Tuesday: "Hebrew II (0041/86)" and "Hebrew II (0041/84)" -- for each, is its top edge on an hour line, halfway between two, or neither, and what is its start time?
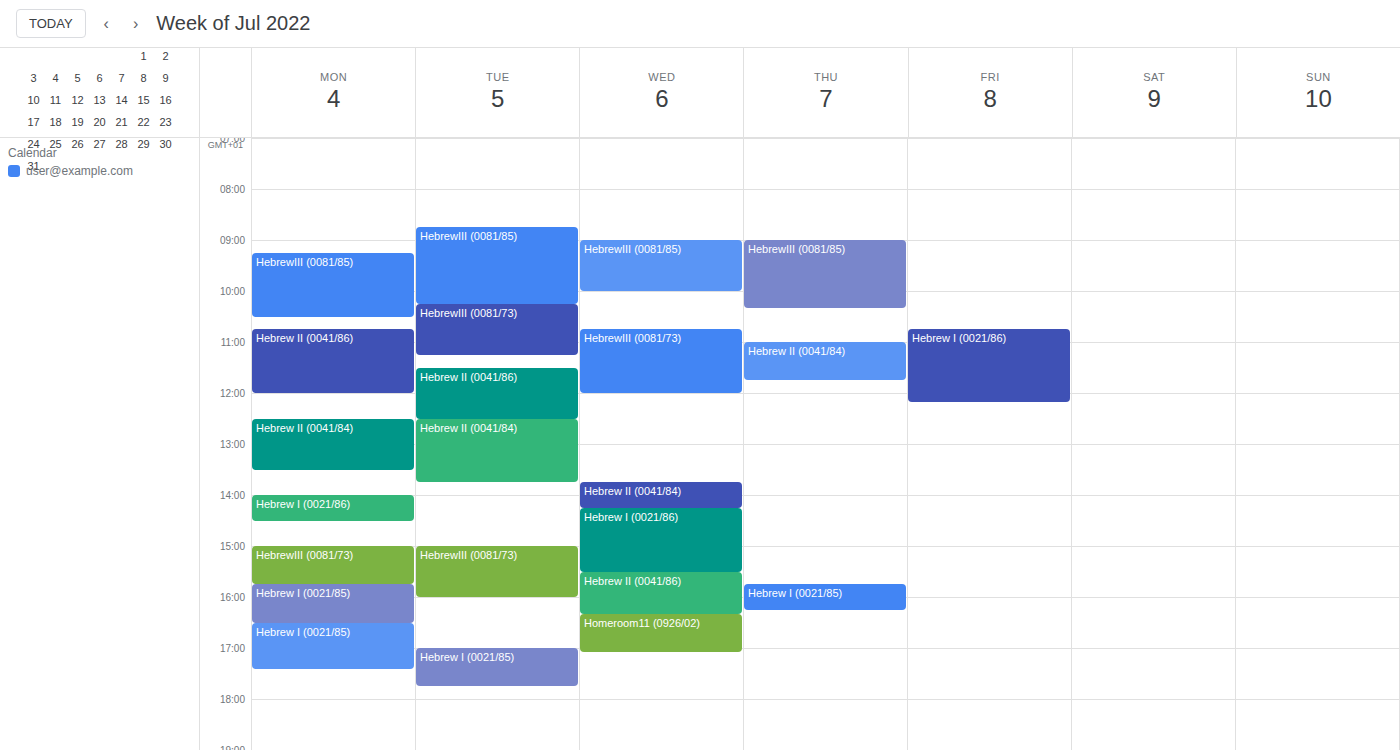
"Hebrew II (0041/86)": 11:30 AM, halfway between the 11 AM and 12 PM lines. "Hebrew II (0041/84)": 12:30 PM, halfway between the 12 PM and 1 PM lines.